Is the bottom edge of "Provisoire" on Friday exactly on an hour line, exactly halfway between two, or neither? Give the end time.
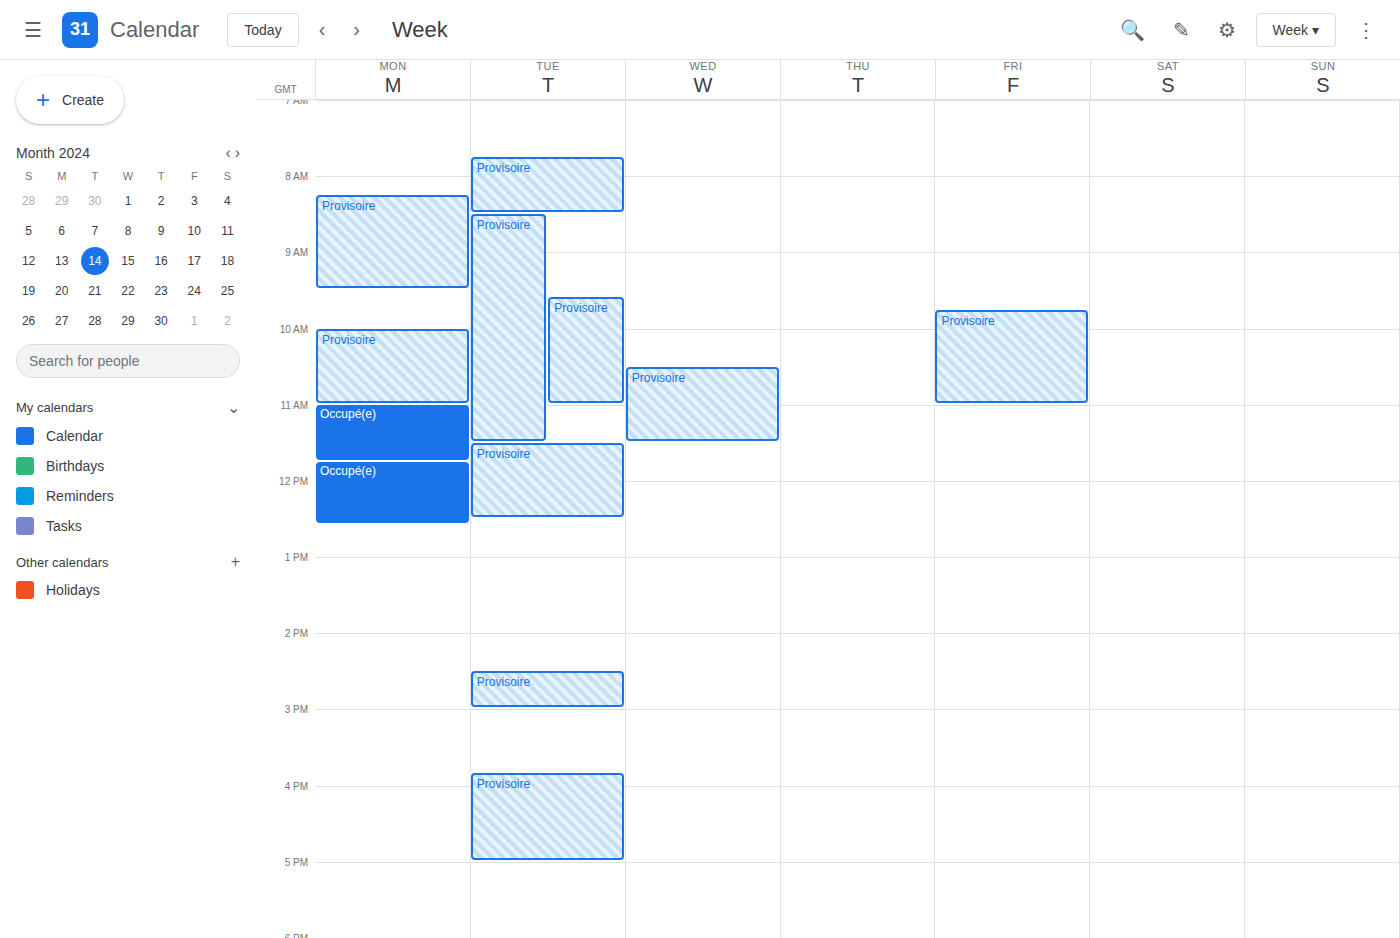
11:00 AM -- exactly on the 11 AM line.